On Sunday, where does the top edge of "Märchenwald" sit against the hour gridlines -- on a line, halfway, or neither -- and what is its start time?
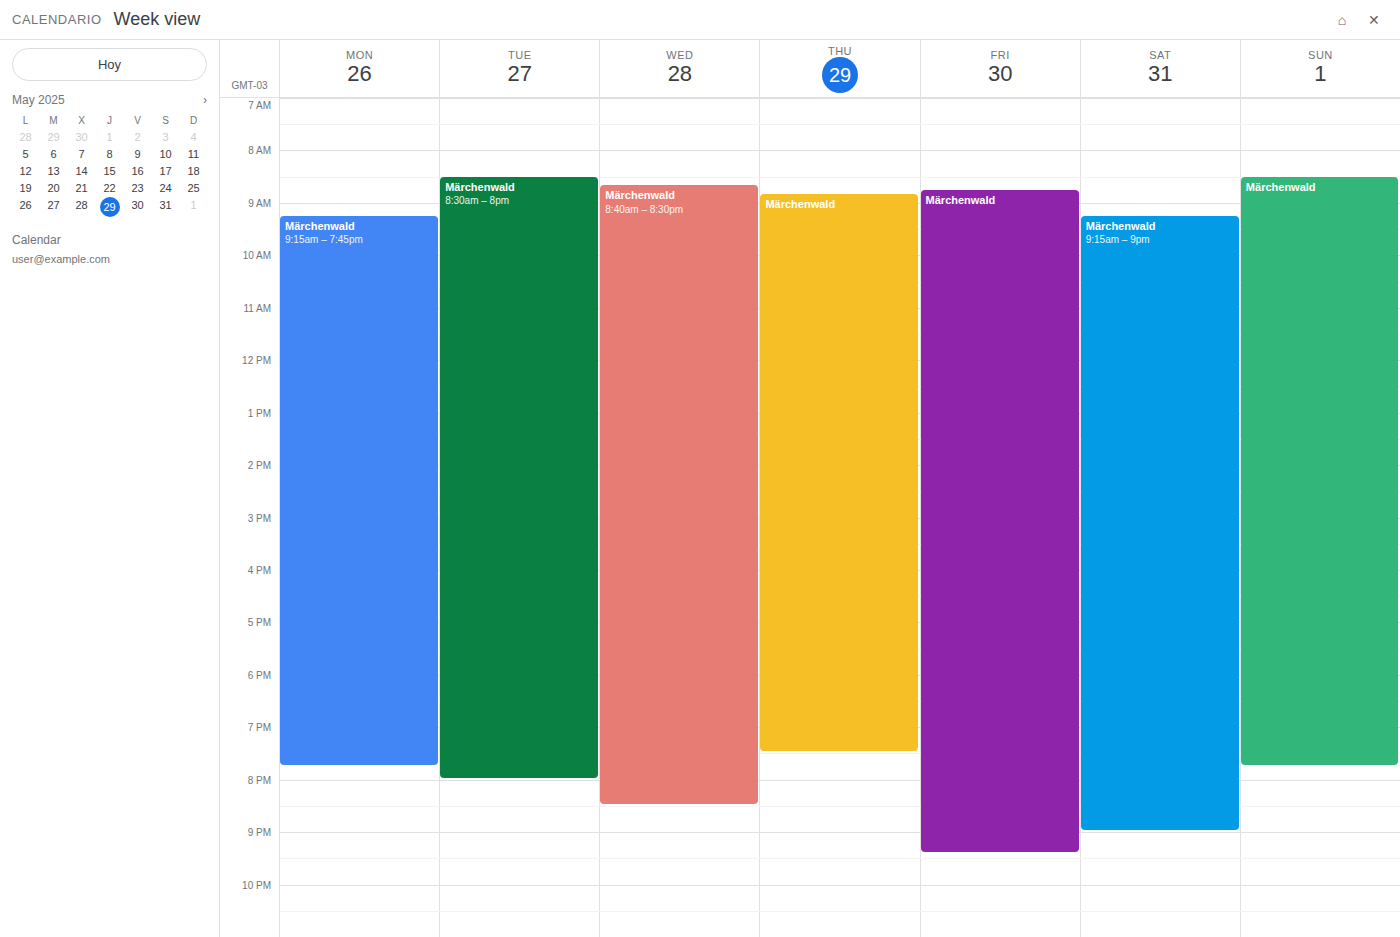
8:30 AM -- halfway between the 8 AM and 9 AM lines.